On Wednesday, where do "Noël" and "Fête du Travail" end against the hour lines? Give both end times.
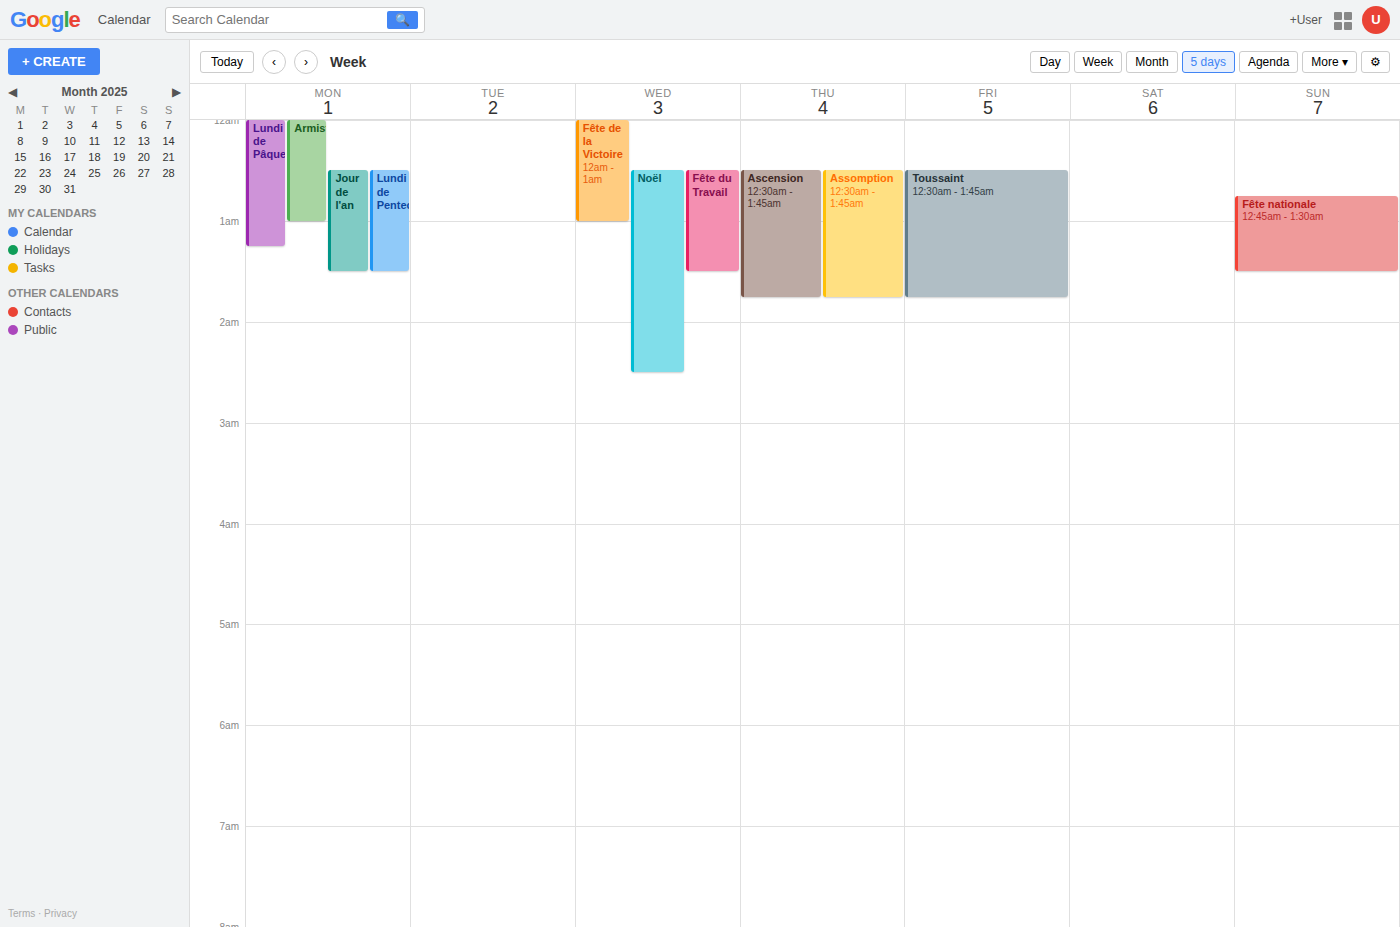
"Noël": 2:30 AM, halfway between the 2 AM and 3 AM lines. "Fête du Travail": 1:30 AM, halfway between the 1 AM and 2 AM lines.